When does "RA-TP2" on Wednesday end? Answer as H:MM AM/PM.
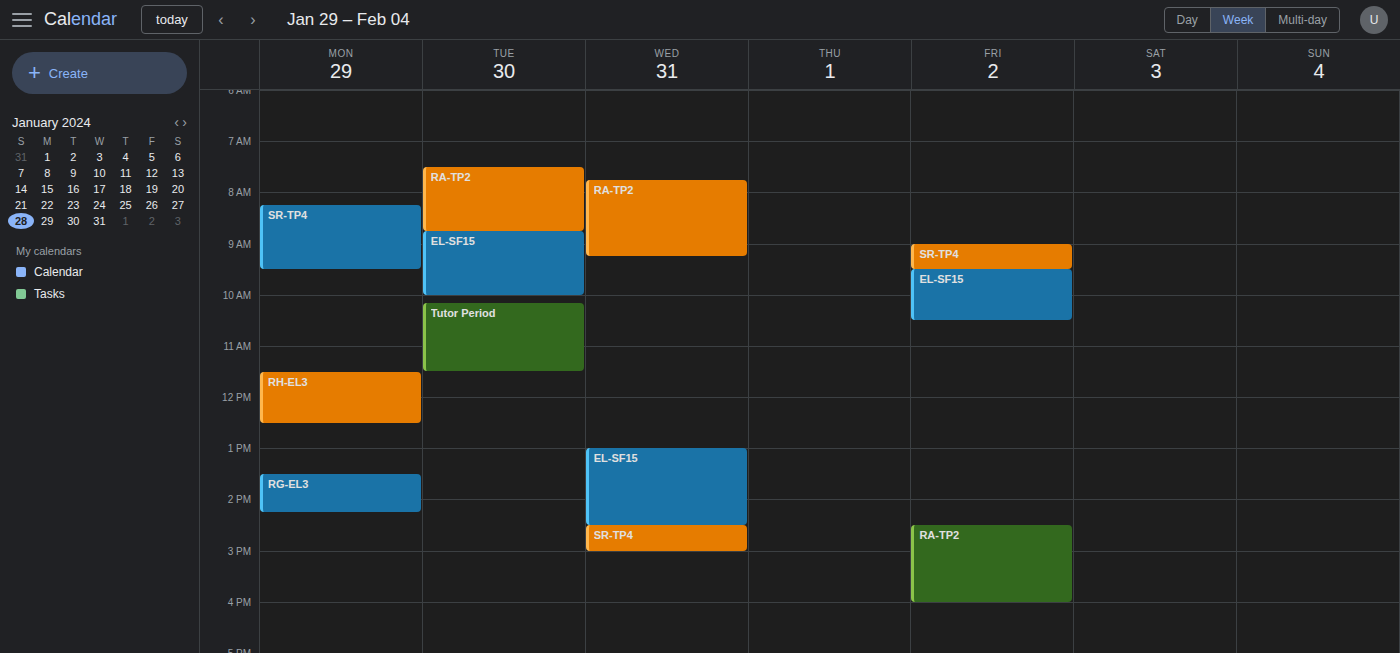
9:15 AM